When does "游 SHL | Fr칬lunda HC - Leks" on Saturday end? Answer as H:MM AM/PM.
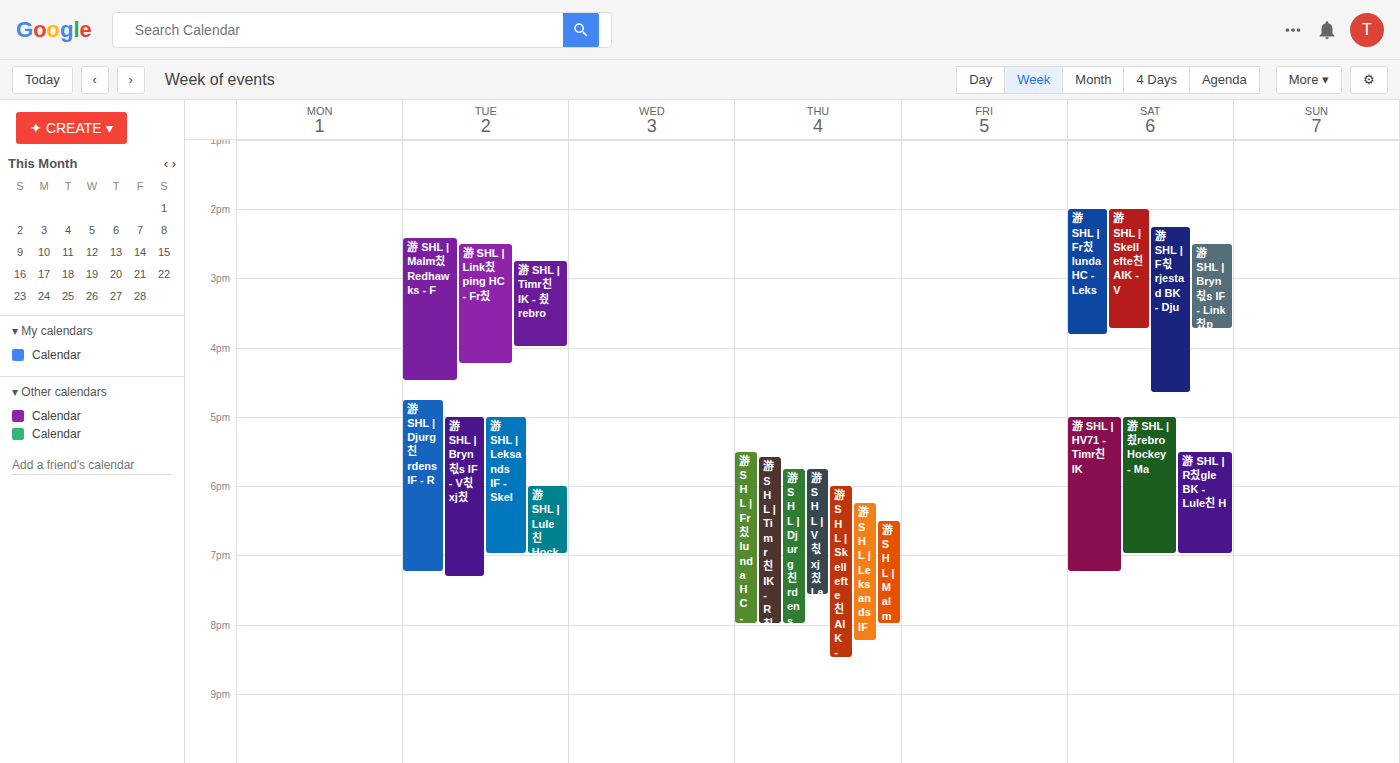
3:50 PM